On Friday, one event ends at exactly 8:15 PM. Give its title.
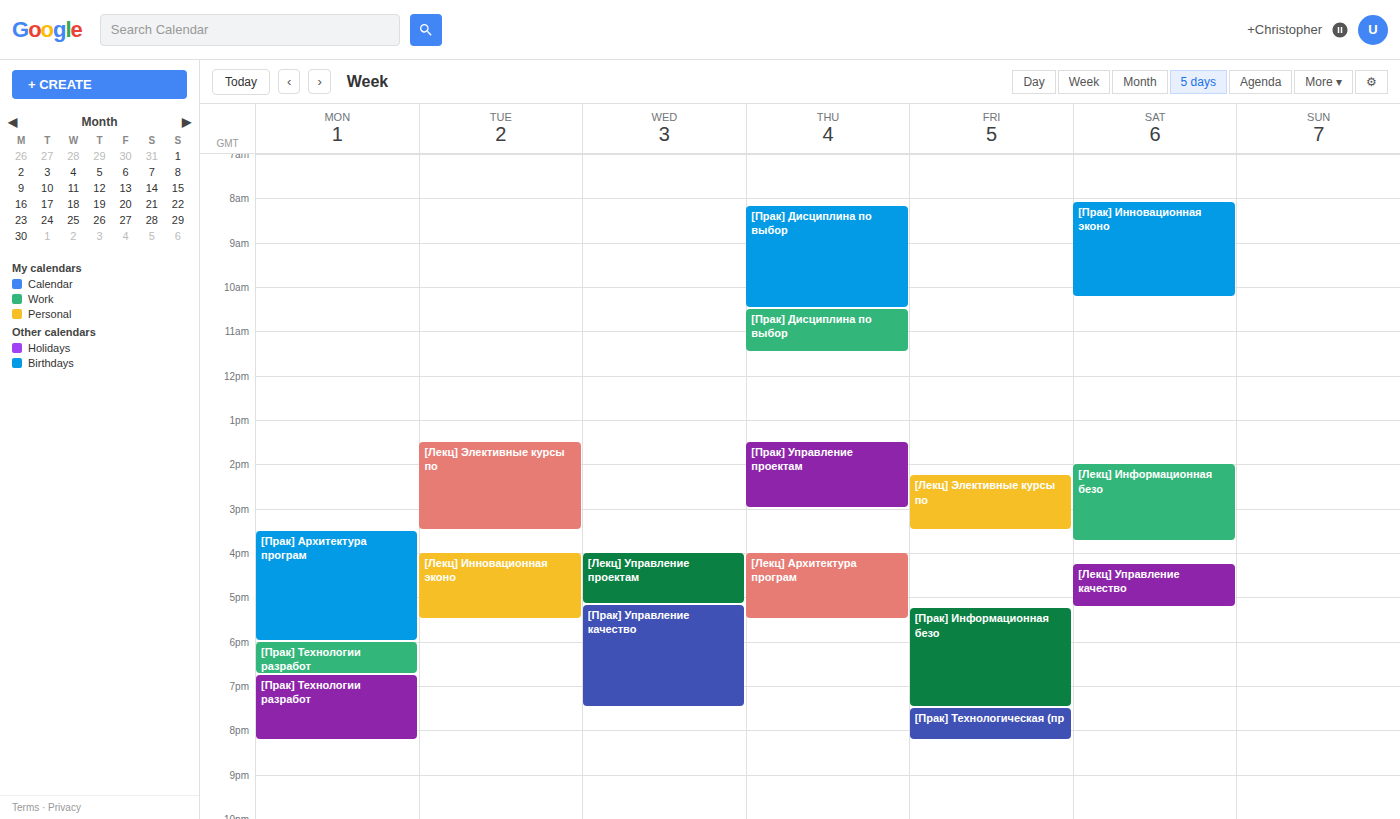
"[Прак] Технологическая (пр"